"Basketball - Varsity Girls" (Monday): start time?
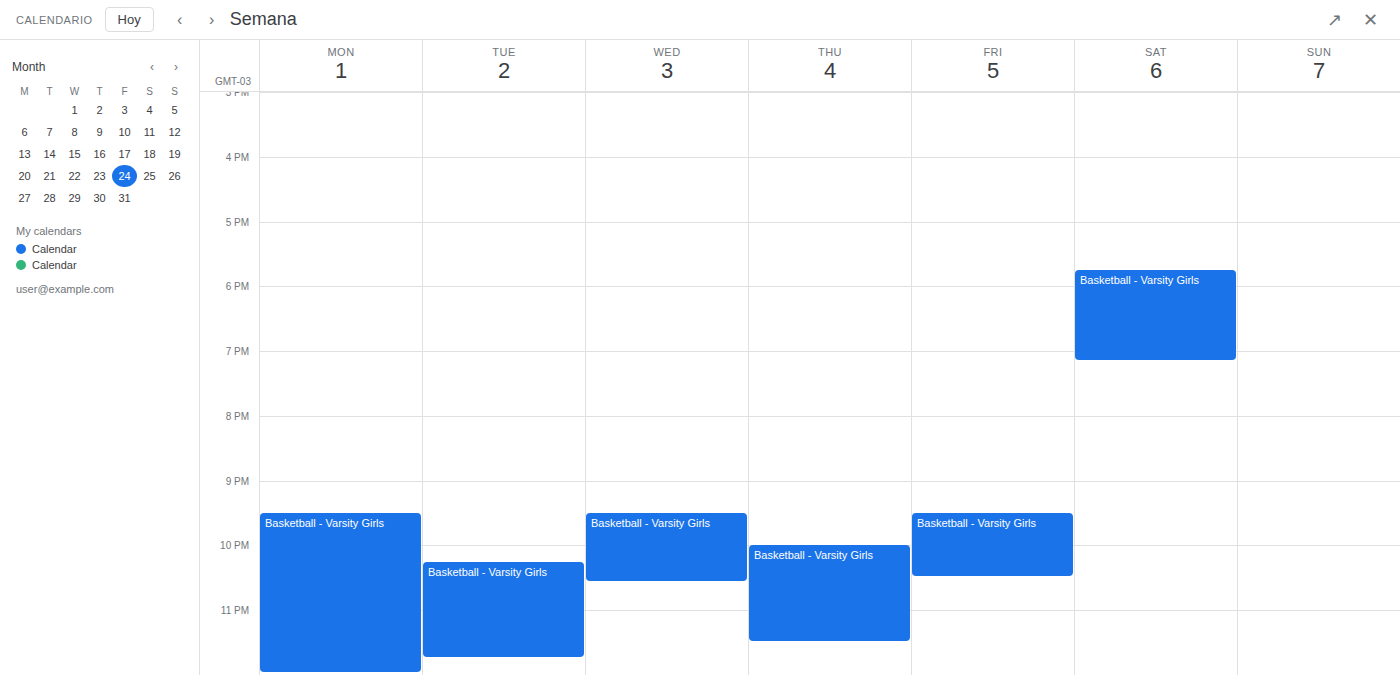
21:30